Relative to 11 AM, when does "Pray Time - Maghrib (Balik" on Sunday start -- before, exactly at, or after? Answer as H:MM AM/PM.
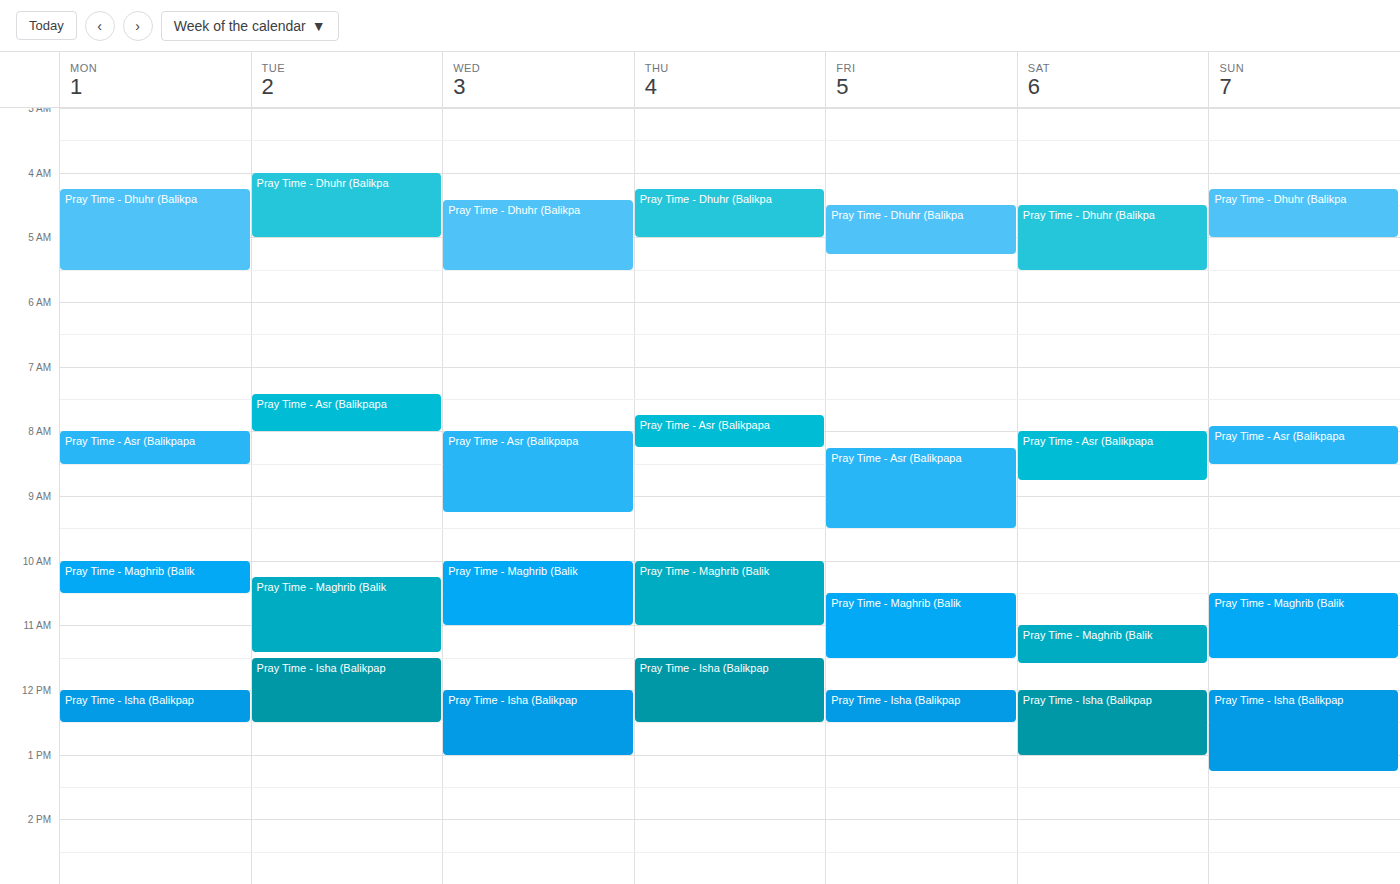
10:30 AM -- before 11 AM, 30 minutes above the 11 AM line.